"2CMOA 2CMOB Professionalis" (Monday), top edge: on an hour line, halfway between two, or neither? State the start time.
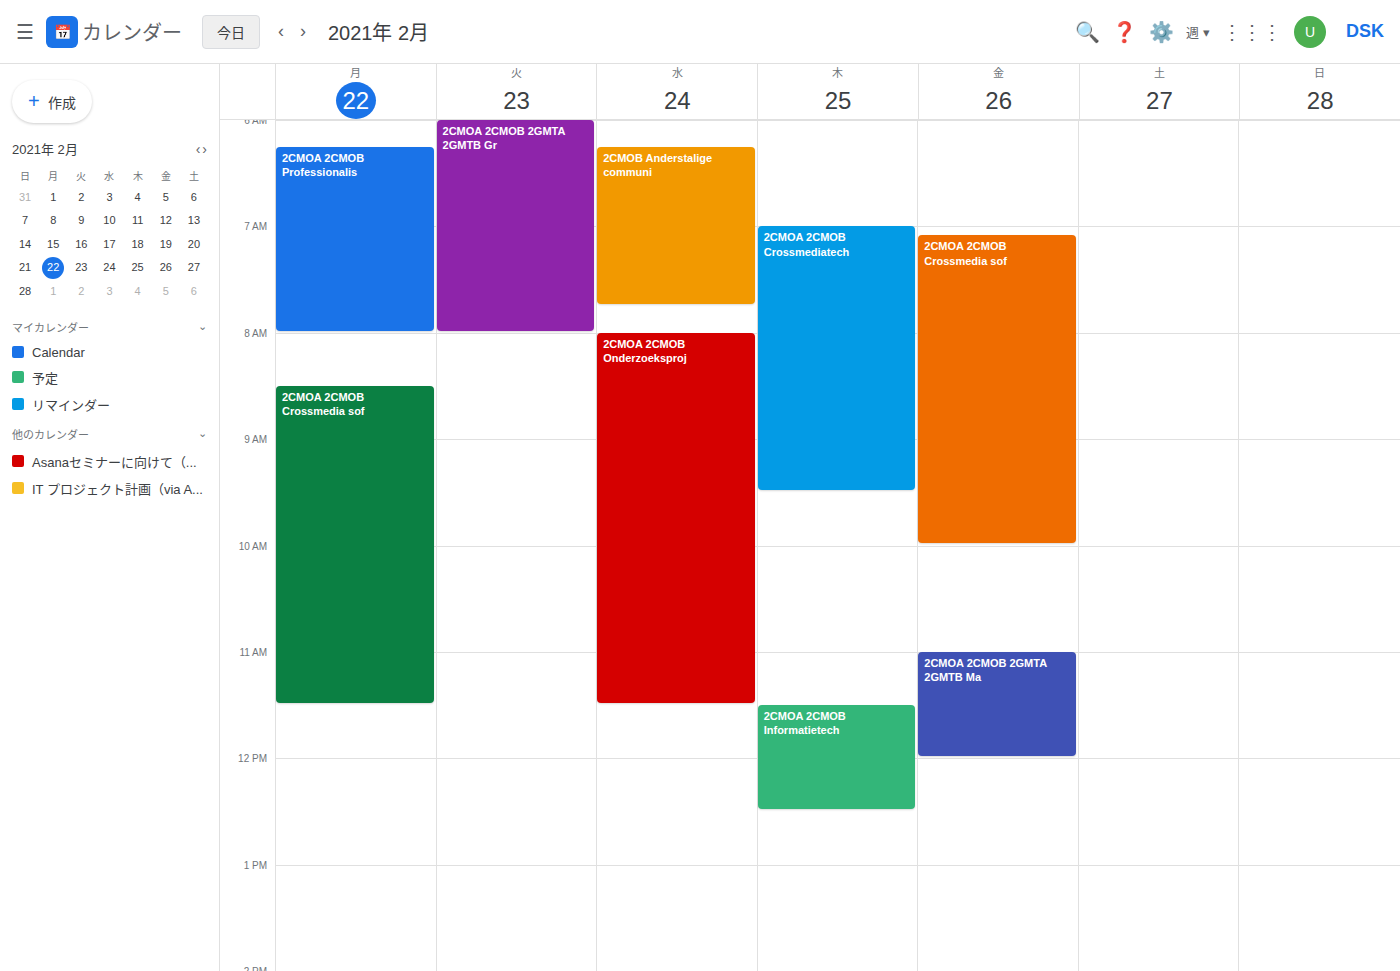
6:15 AM -- neither: a quarter of the way from the 6 AM line to the 7 AM line.